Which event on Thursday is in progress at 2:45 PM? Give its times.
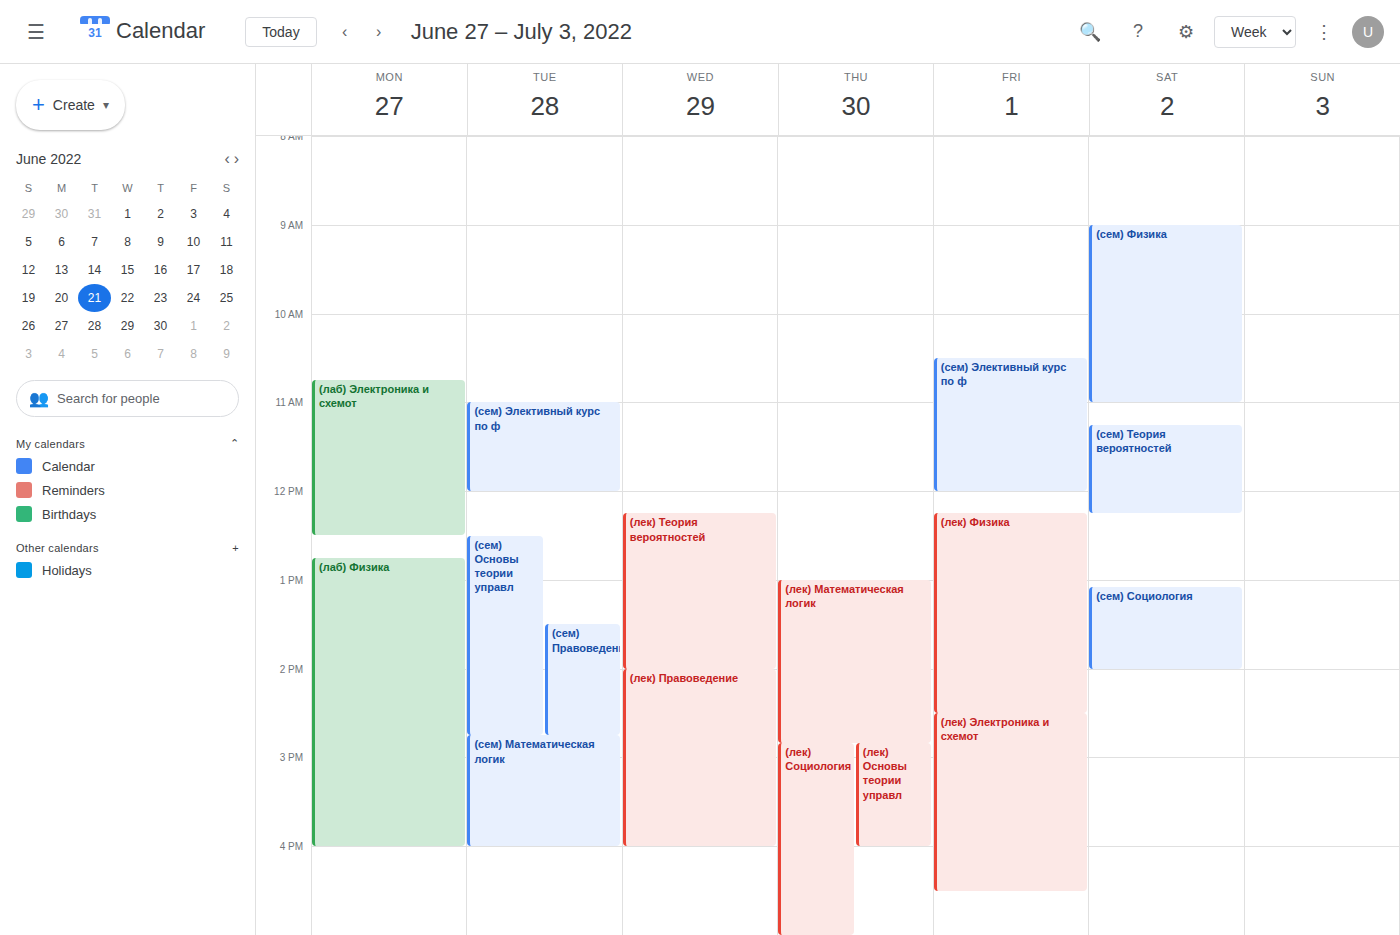
"(лек) Математическая логик", 1:00 PM to 2:50 PM